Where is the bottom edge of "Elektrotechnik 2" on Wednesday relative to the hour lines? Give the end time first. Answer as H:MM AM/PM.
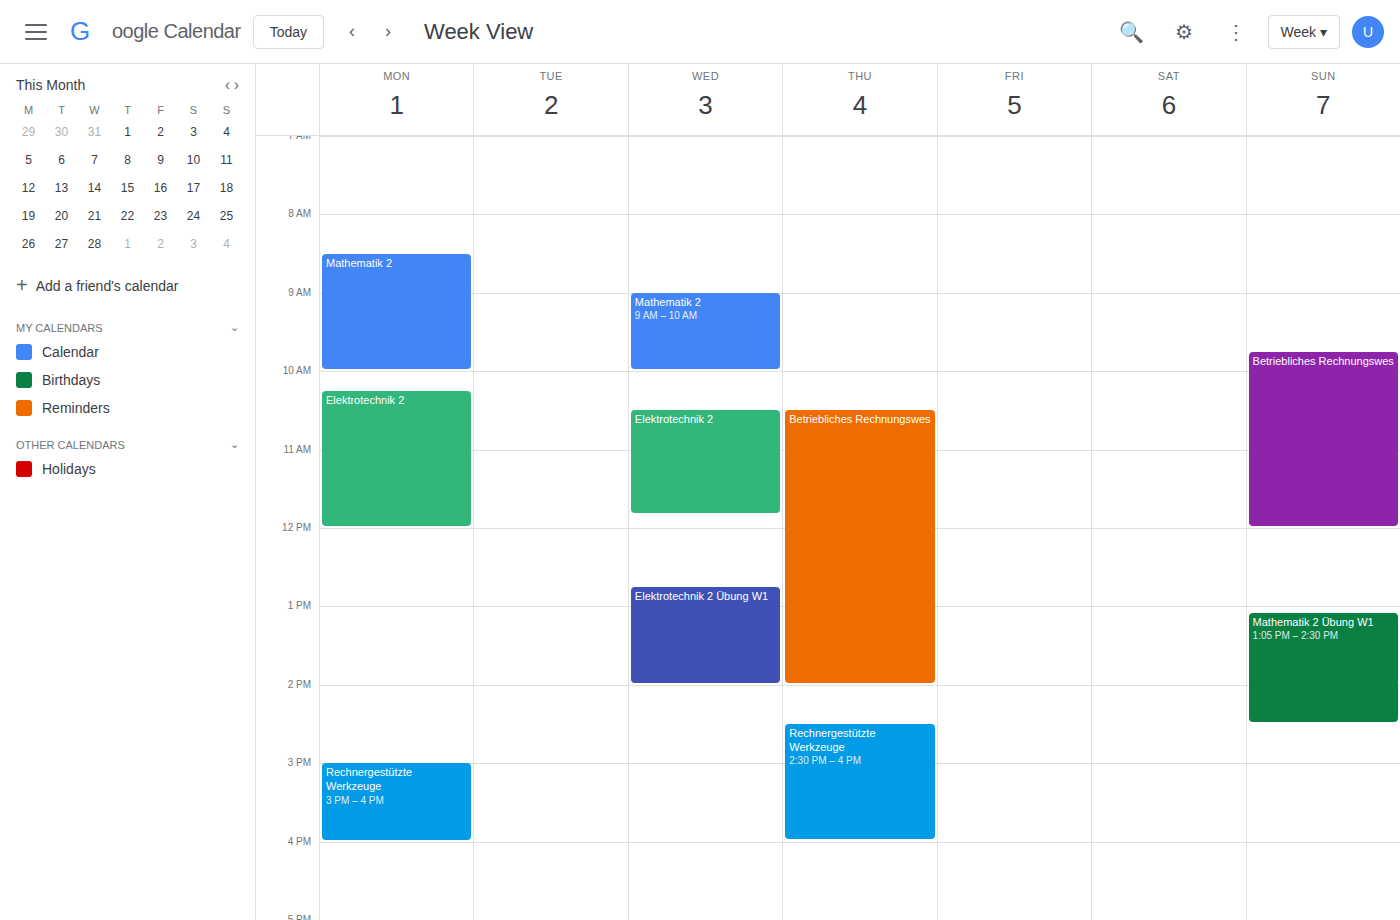
11:50 AM -- neither: 50 minutes below the 11 AM line and 10 minutes above the 12 PM line.